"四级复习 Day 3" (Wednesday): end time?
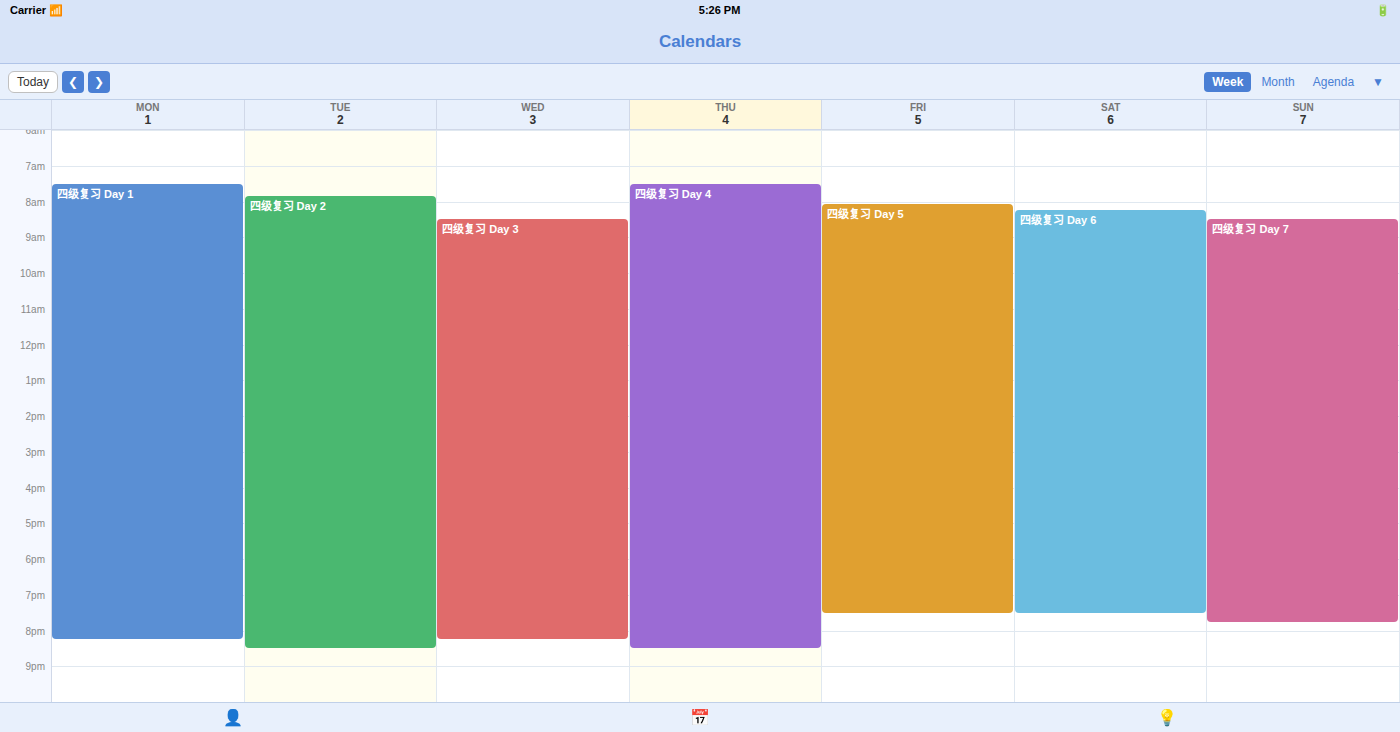
20:15